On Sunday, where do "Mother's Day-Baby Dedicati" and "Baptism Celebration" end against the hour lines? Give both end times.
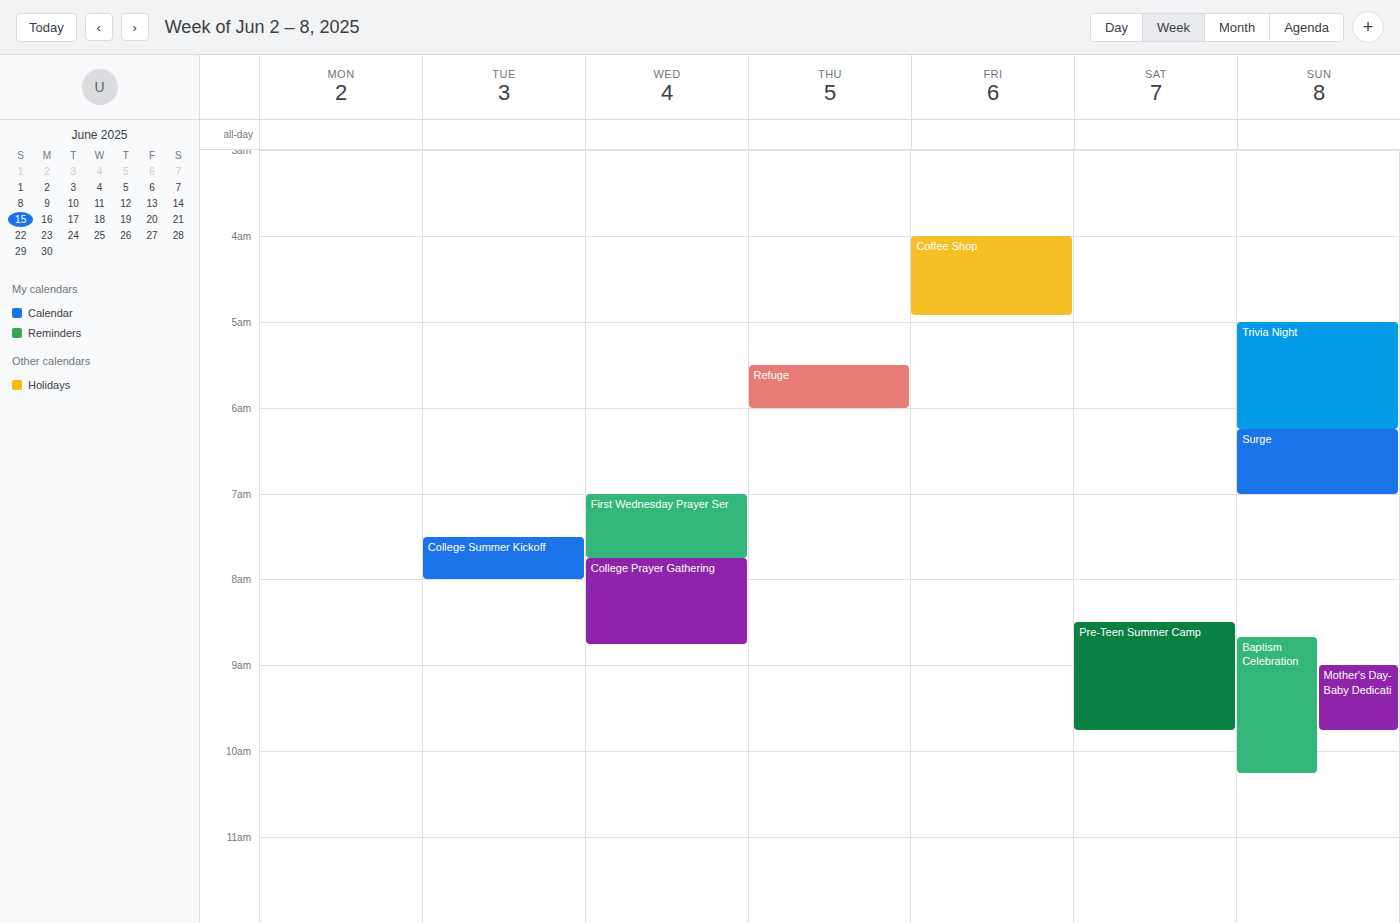
"Mother's Day-Baby Dedicati": 9:45 AM, neither: three quarters of the way from the 9 AM line to the 10 AM line. "Baptism Celebration": 10:15 AM, neither: a quarter of the way from the 10 AM line to the 11 AM line.